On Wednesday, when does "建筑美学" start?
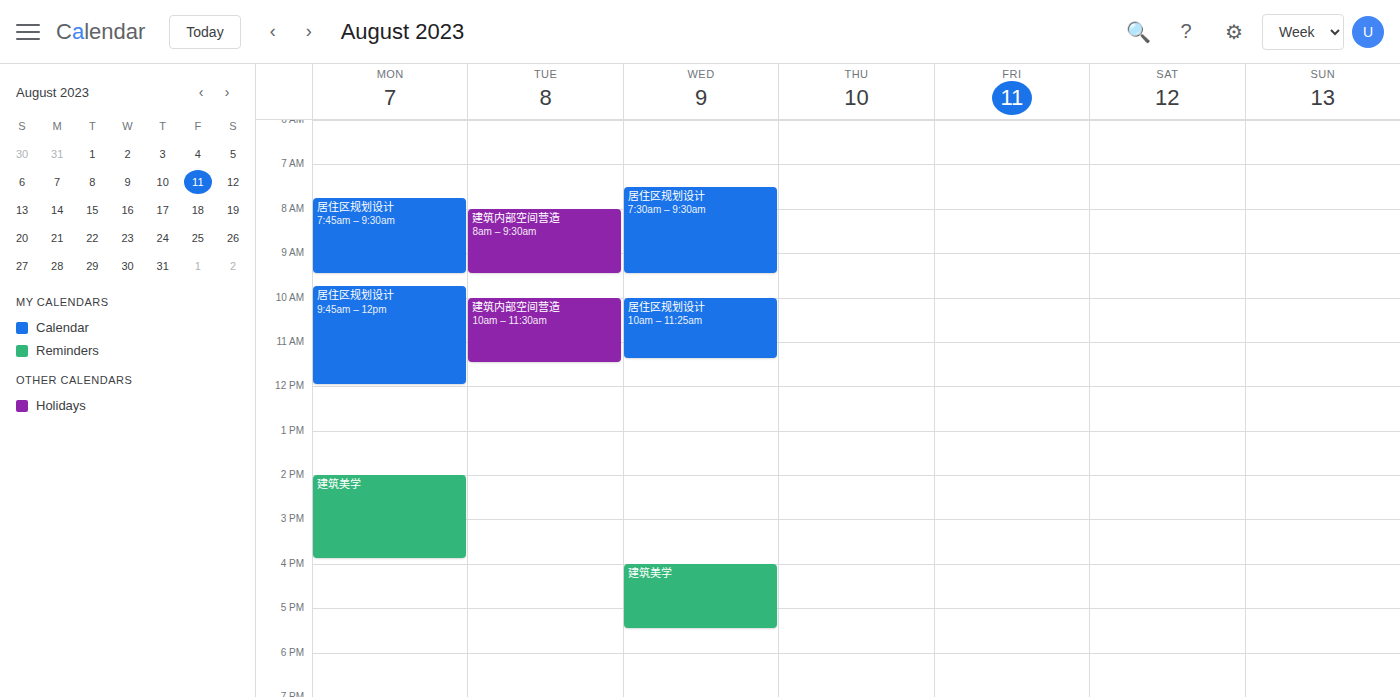
4:00 PM